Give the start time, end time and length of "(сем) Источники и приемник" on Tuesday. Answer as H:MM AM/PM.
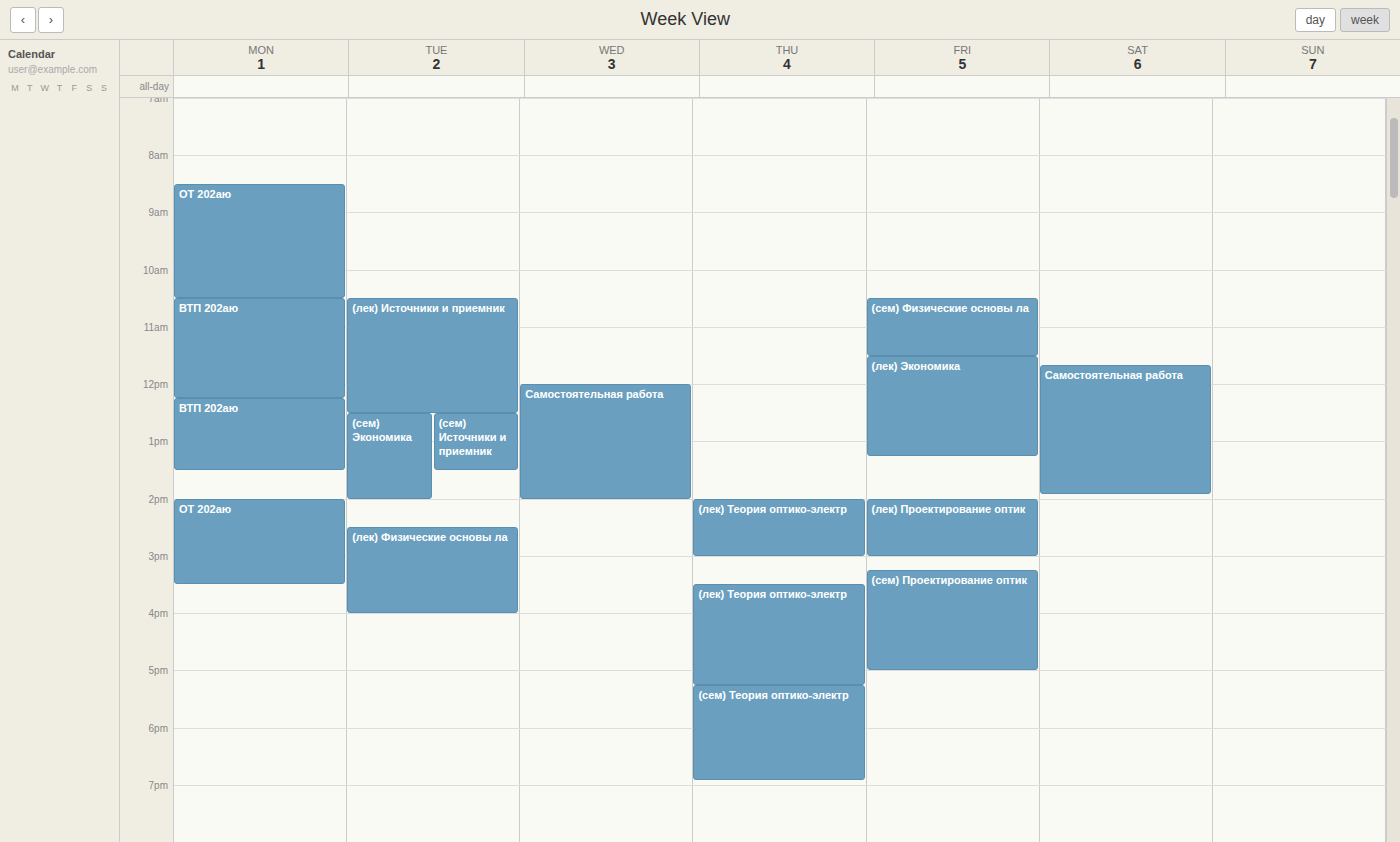
12:30 PM to 1:30 PM, 1 hour